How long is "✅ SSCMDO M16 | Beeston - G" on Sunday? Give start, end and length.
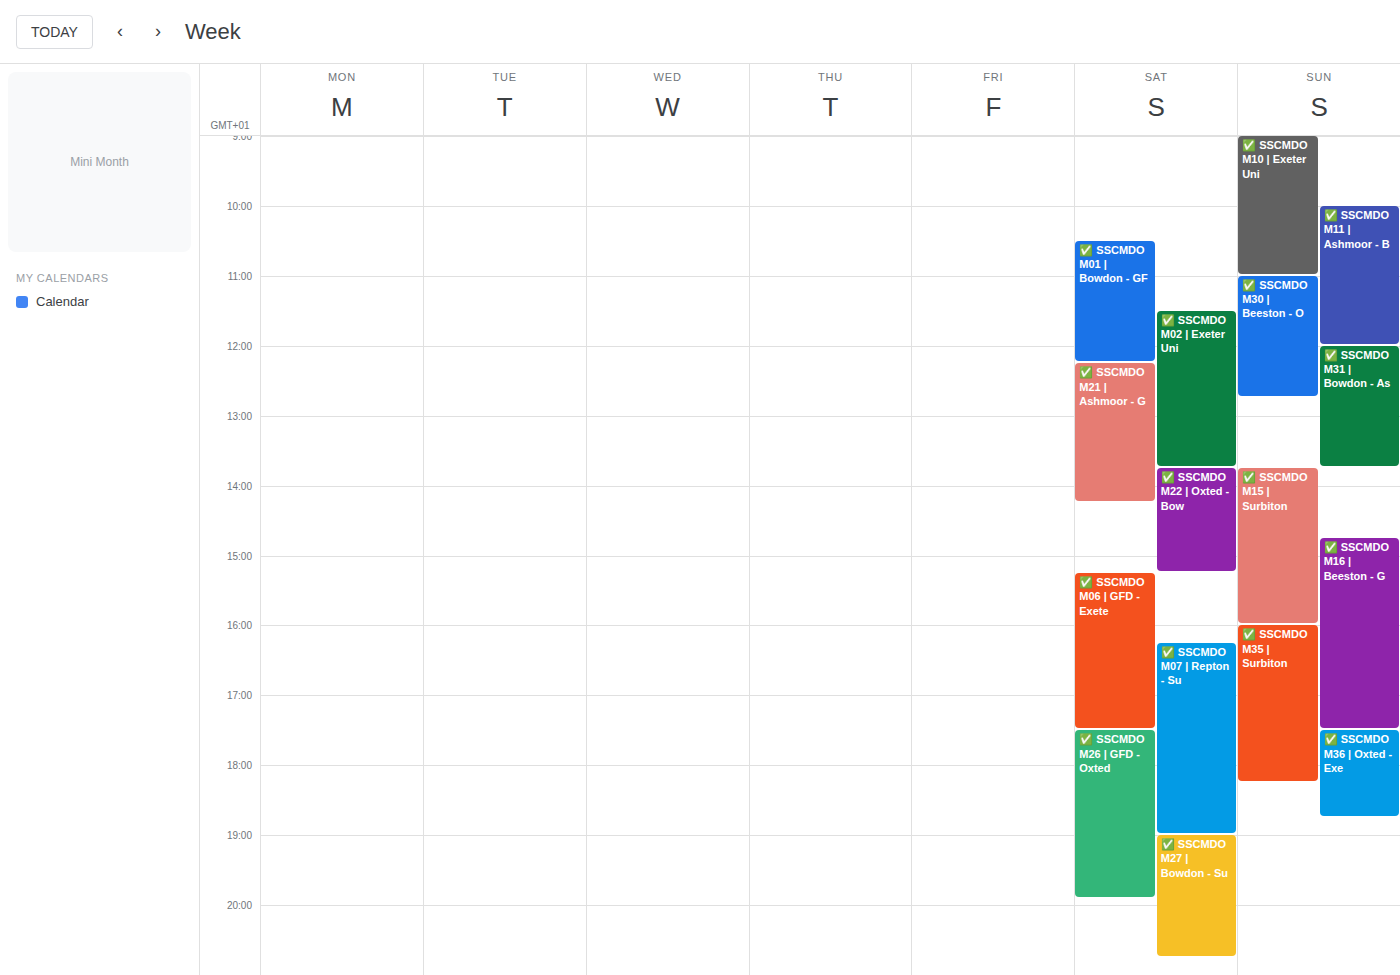
2:45 PM to 5:30 PM, 2 hours 45 minutes